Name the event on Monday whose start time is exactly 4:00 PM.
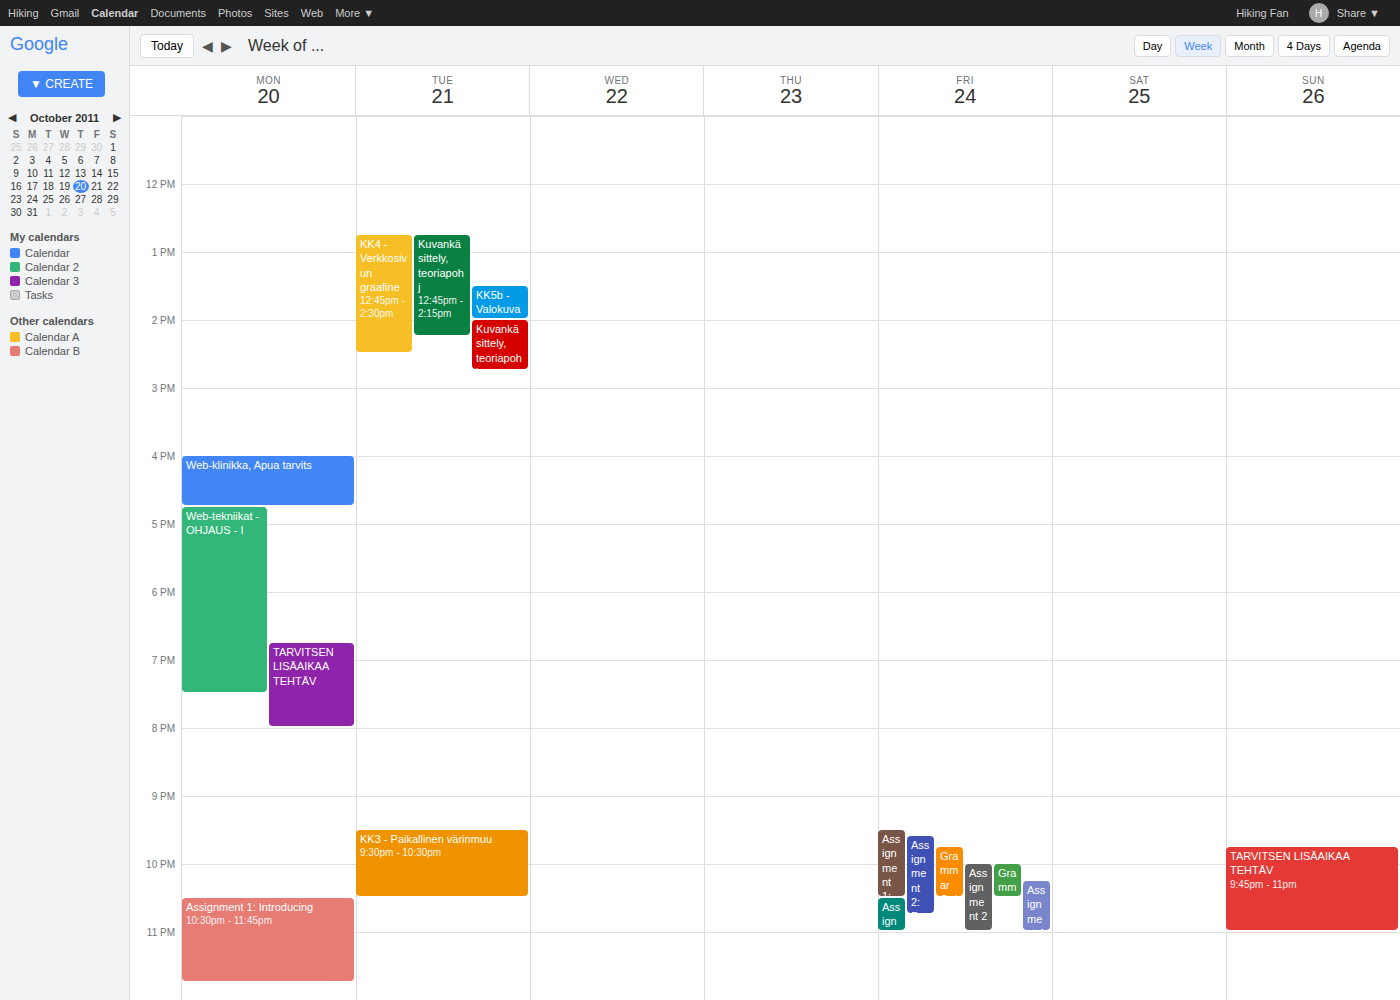
"Web-klinikka, Apua tarvits"